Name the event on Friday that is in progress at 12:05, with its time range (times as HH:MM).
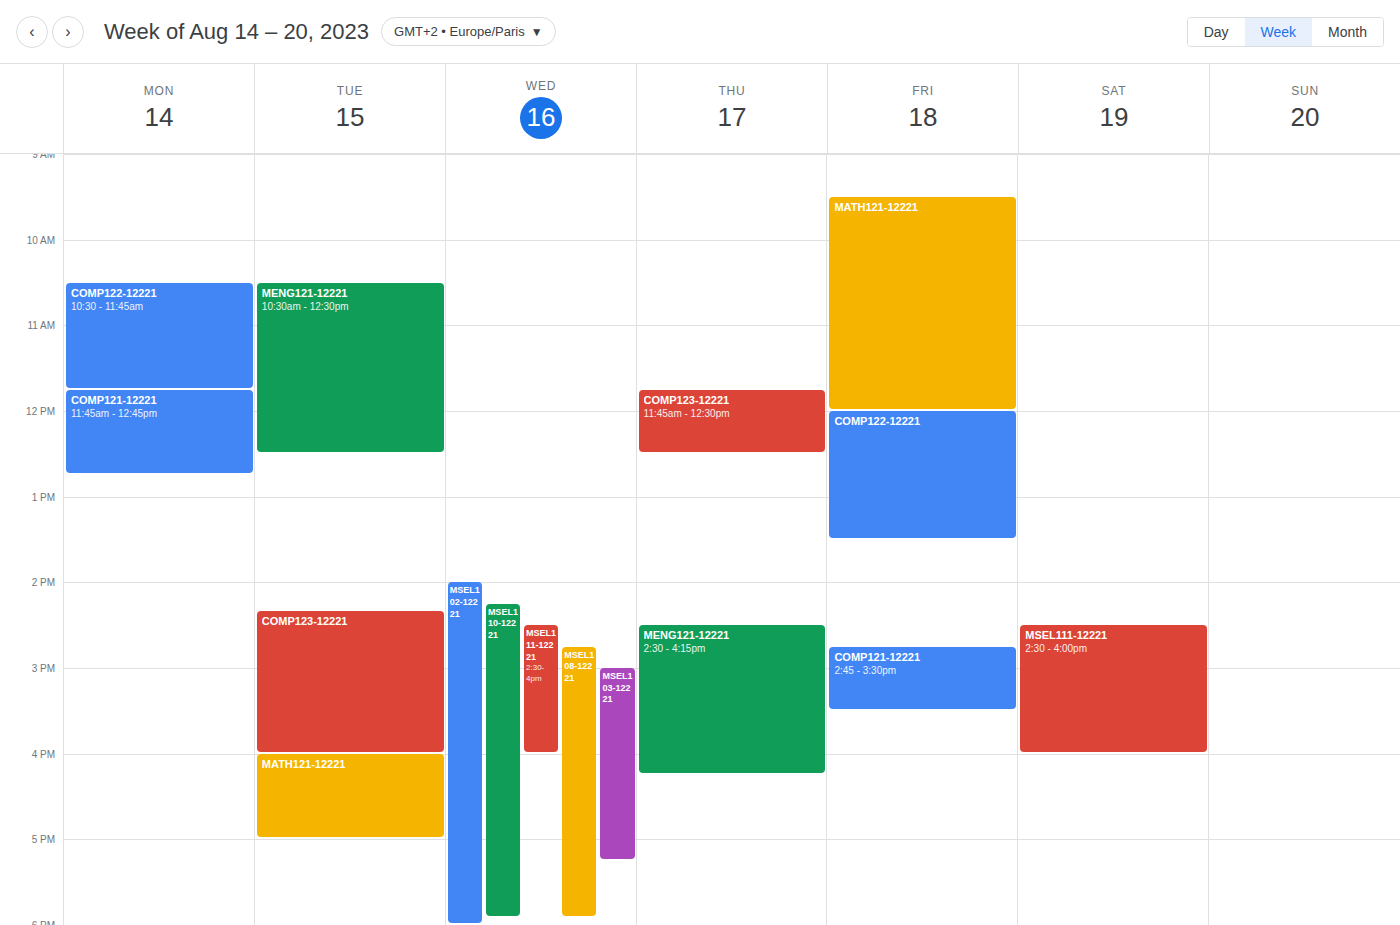
"COMP122-12221", 12:00 to 13:30